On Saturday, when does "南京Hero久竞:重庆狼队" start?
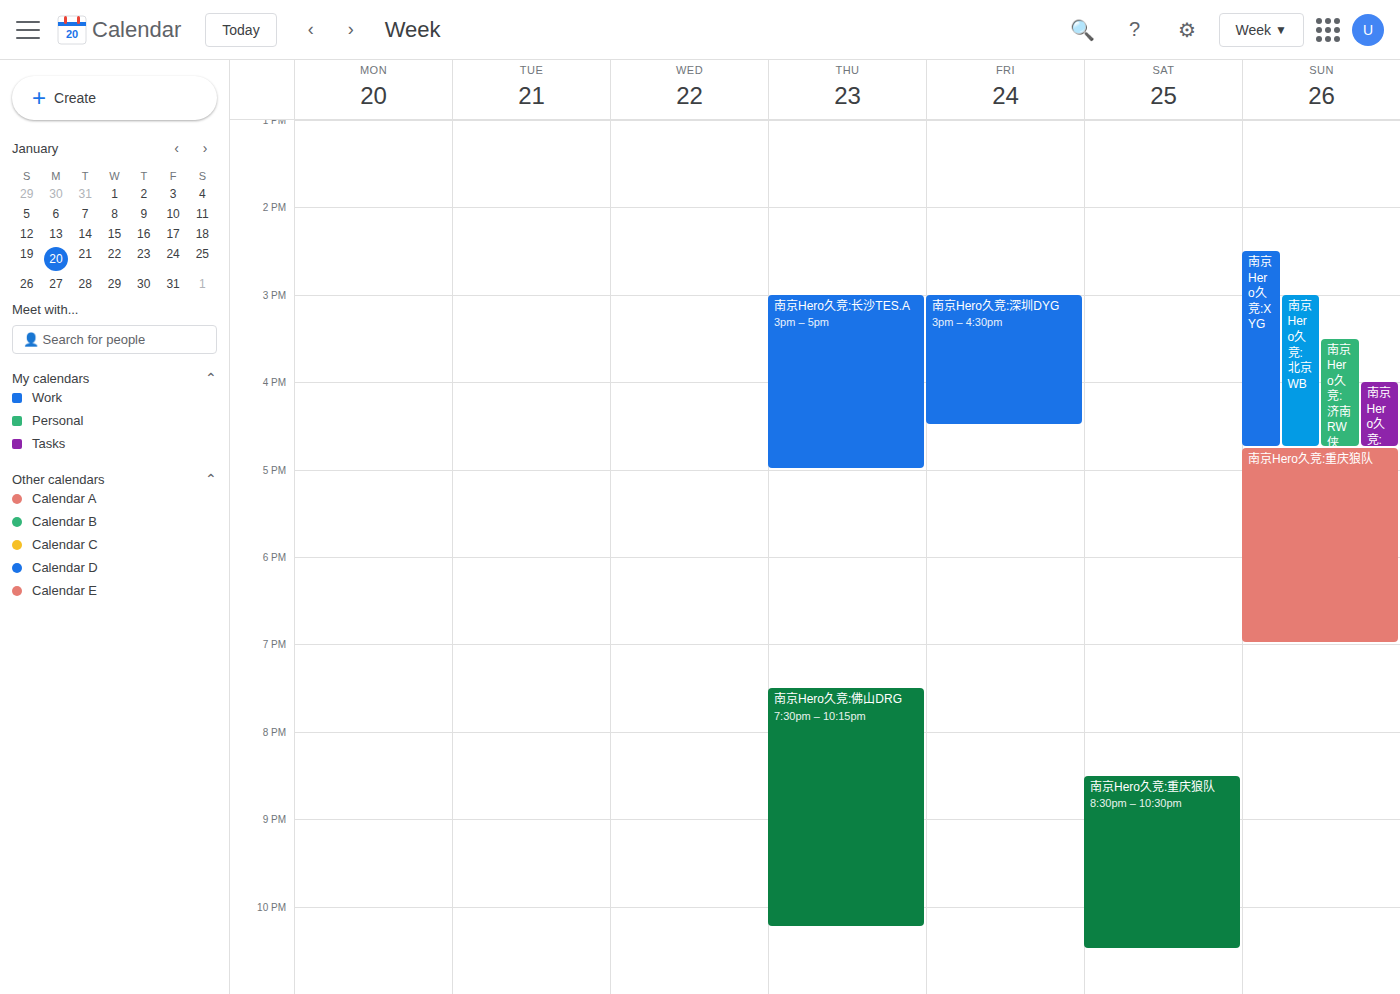
8:30 PM